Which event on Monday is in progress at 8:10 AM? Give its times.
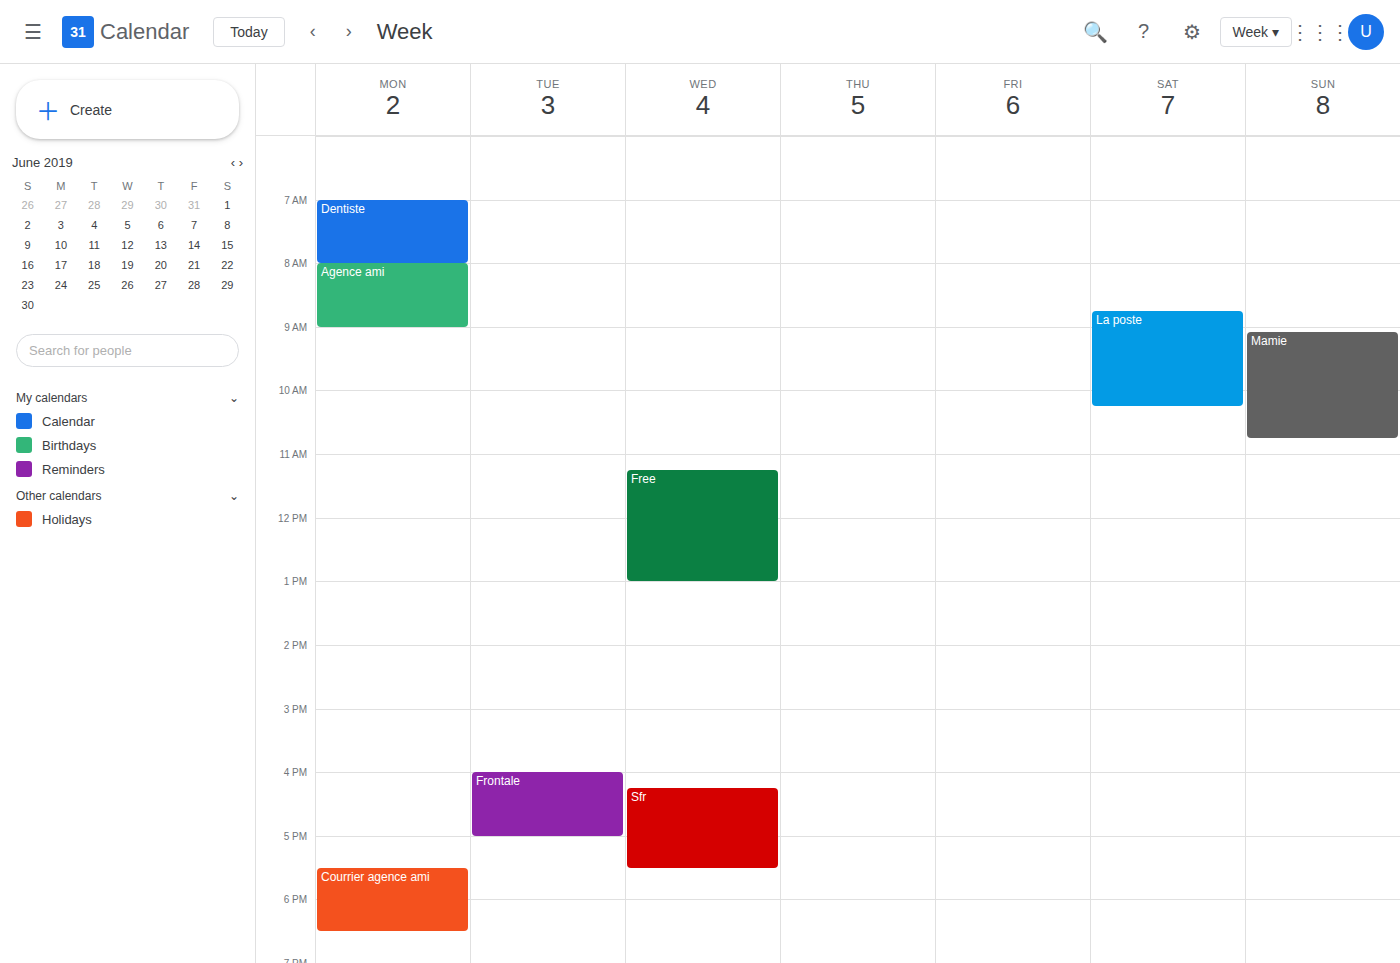
"Agence ami", 8:00 AM to 9:00 AM